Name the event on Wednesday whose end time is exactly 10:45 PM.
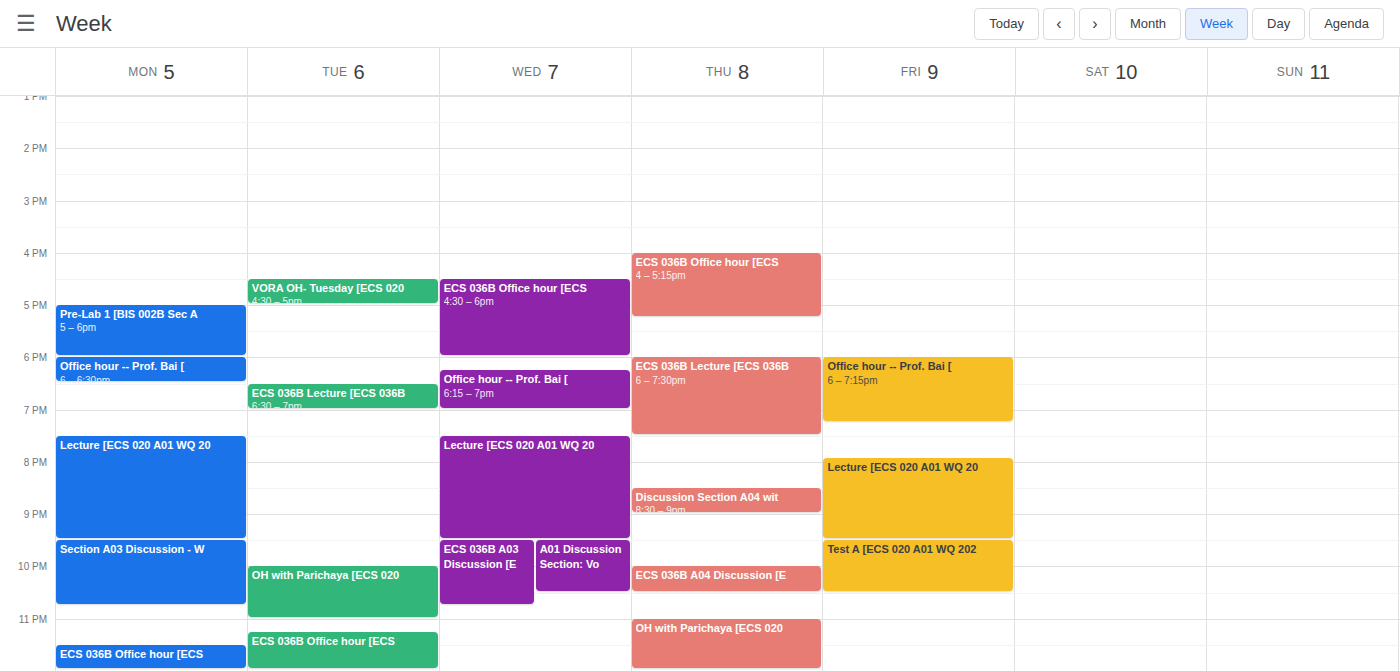
"ECS 036B A03 Discussion [E"